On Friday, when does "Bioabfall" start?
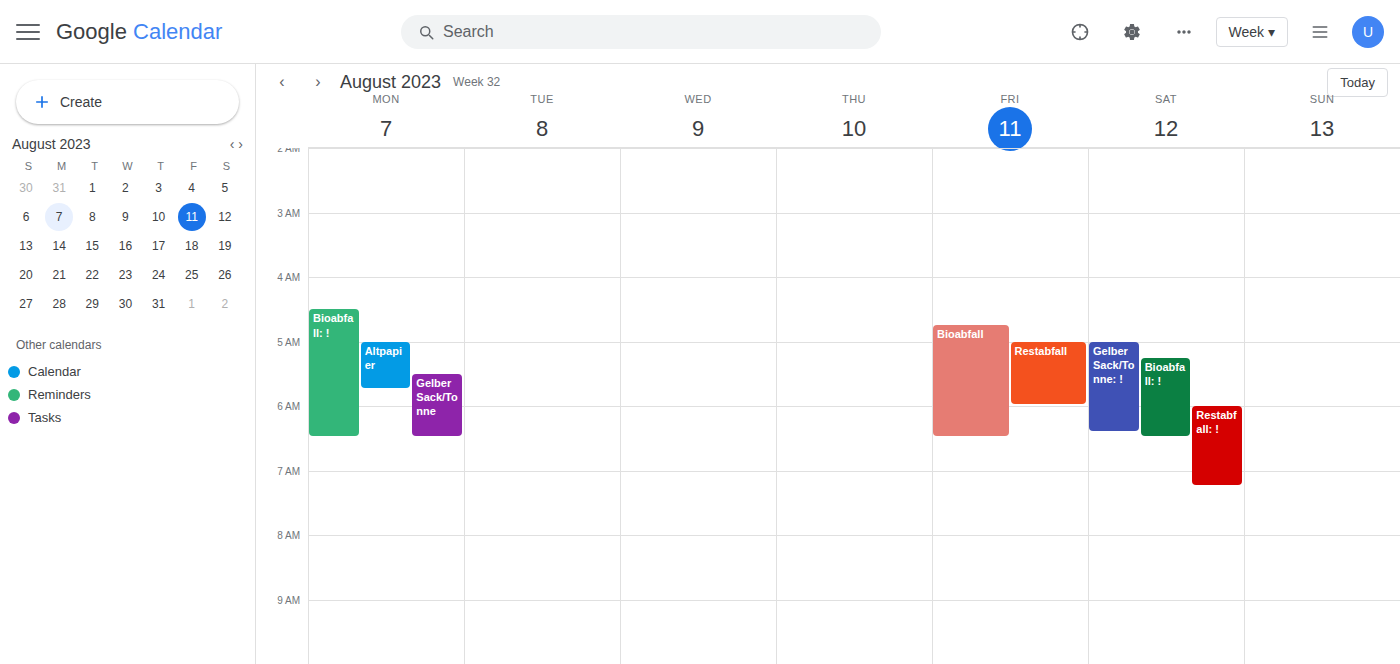
4:45 AM